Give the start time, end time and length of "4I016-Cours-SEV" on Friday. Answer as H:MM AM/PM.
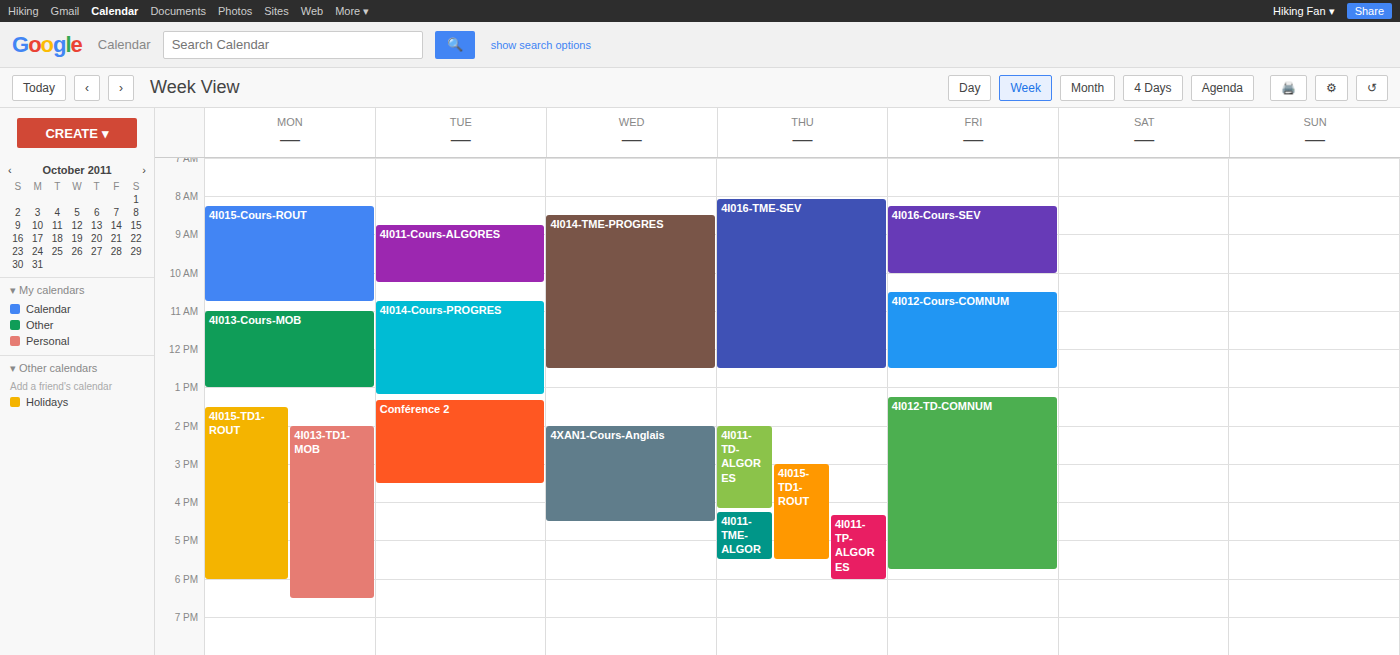
8:15 AM to 10:00 AM, 1 hour 45 minutes